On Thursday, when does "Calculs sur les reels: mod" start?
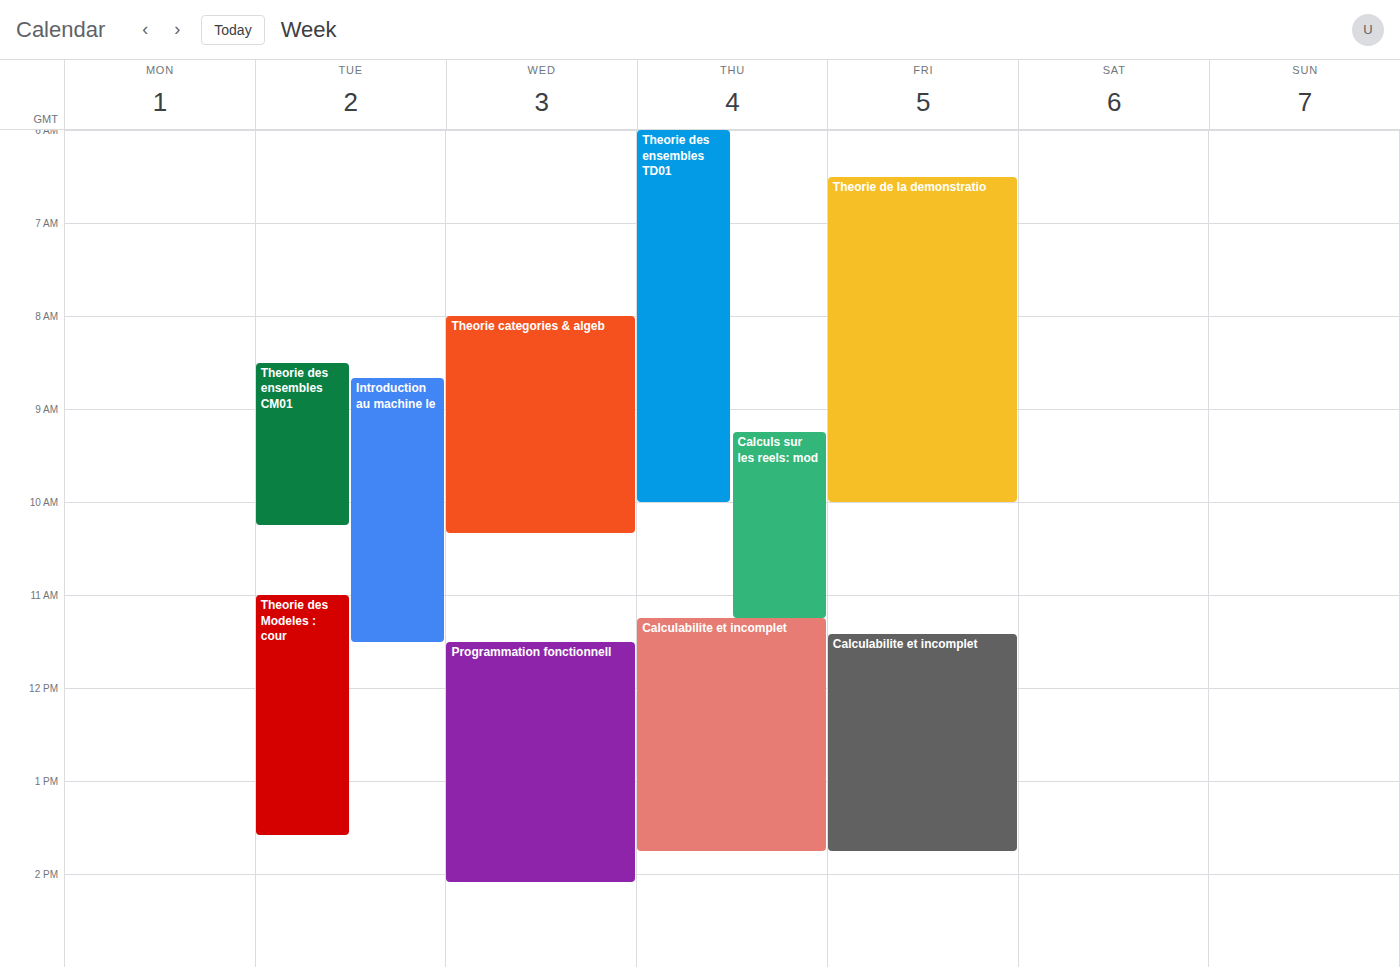
9:15 AM